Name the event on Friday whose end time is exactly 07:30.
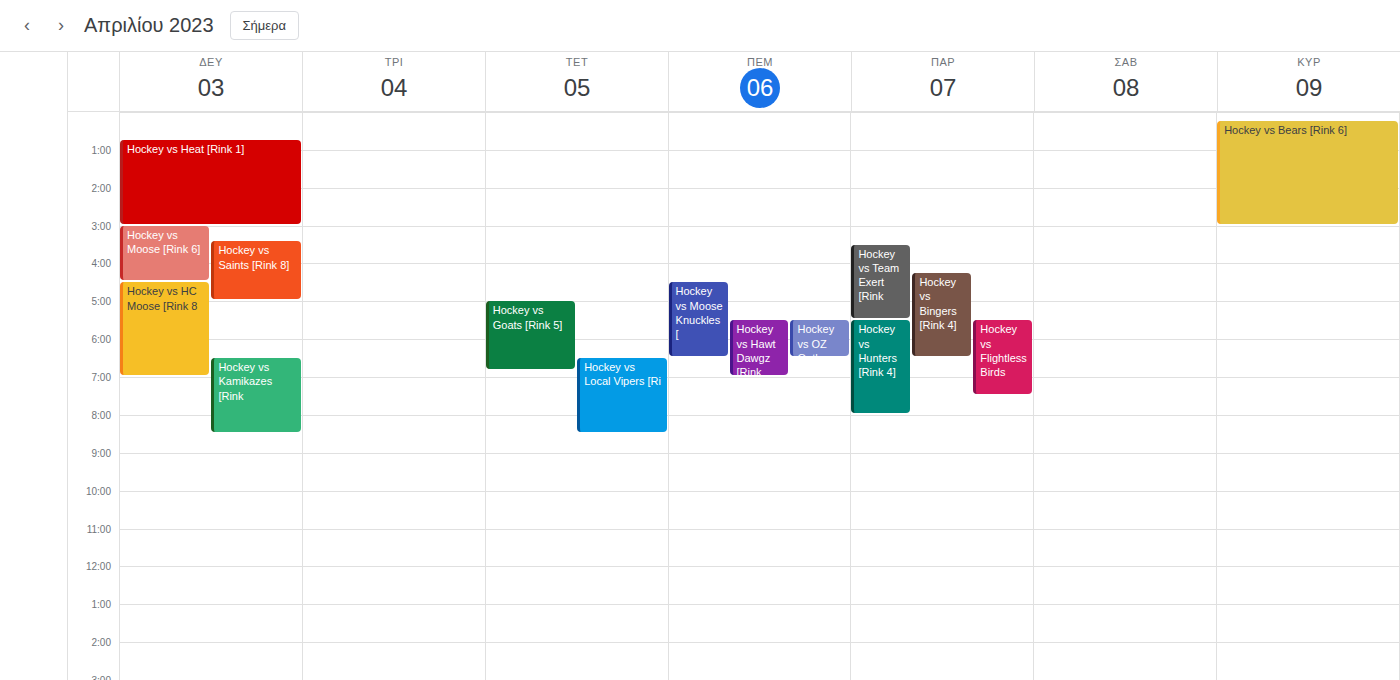
"Hockey vs Flightless Birds"